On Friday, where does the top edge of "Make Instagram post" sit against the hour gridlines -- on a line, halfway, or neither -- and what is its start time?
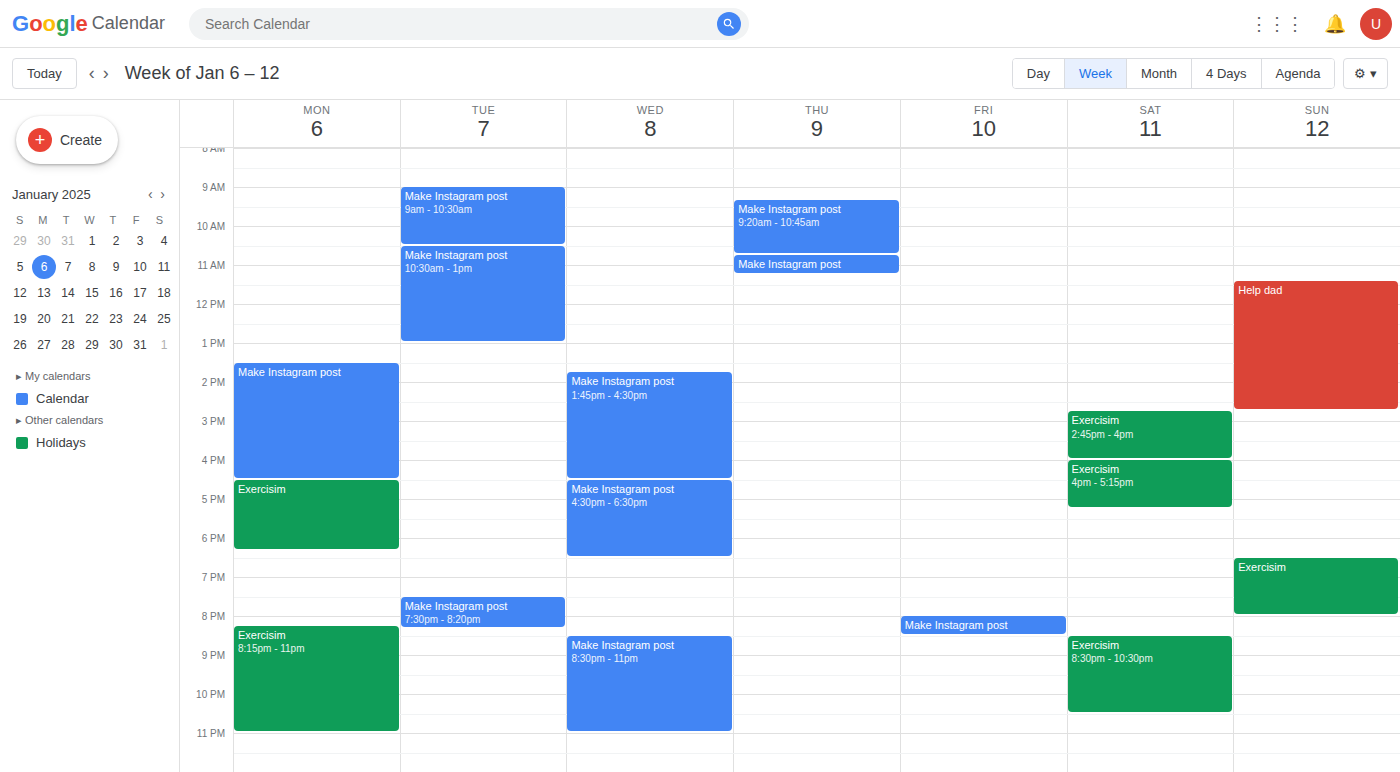
8:00 PM -- exactly on the 8 PM line.